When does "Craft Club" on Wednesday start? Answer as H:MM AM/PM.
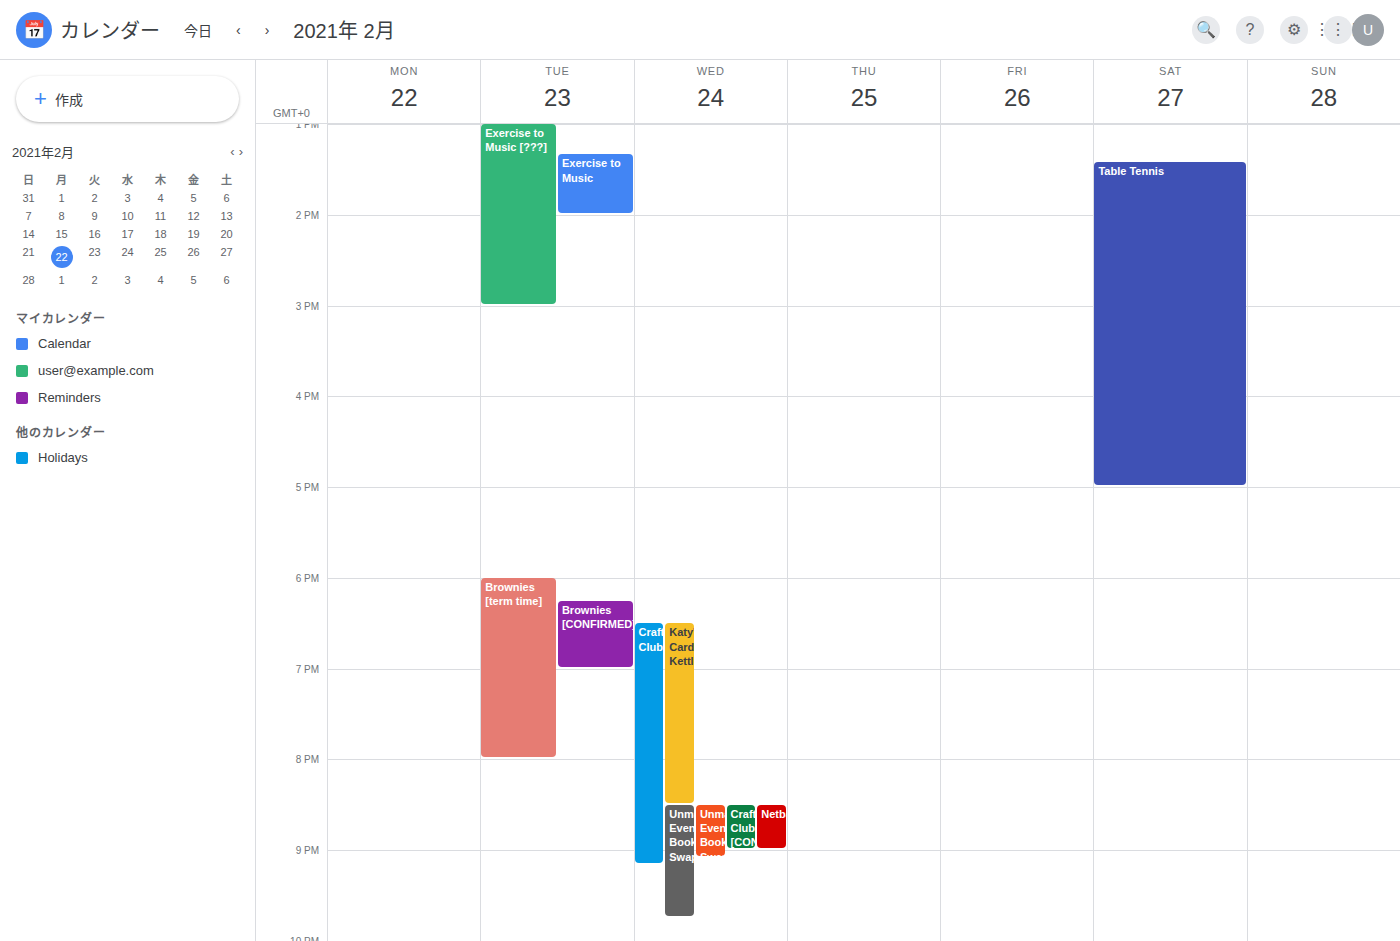
6:30 PM